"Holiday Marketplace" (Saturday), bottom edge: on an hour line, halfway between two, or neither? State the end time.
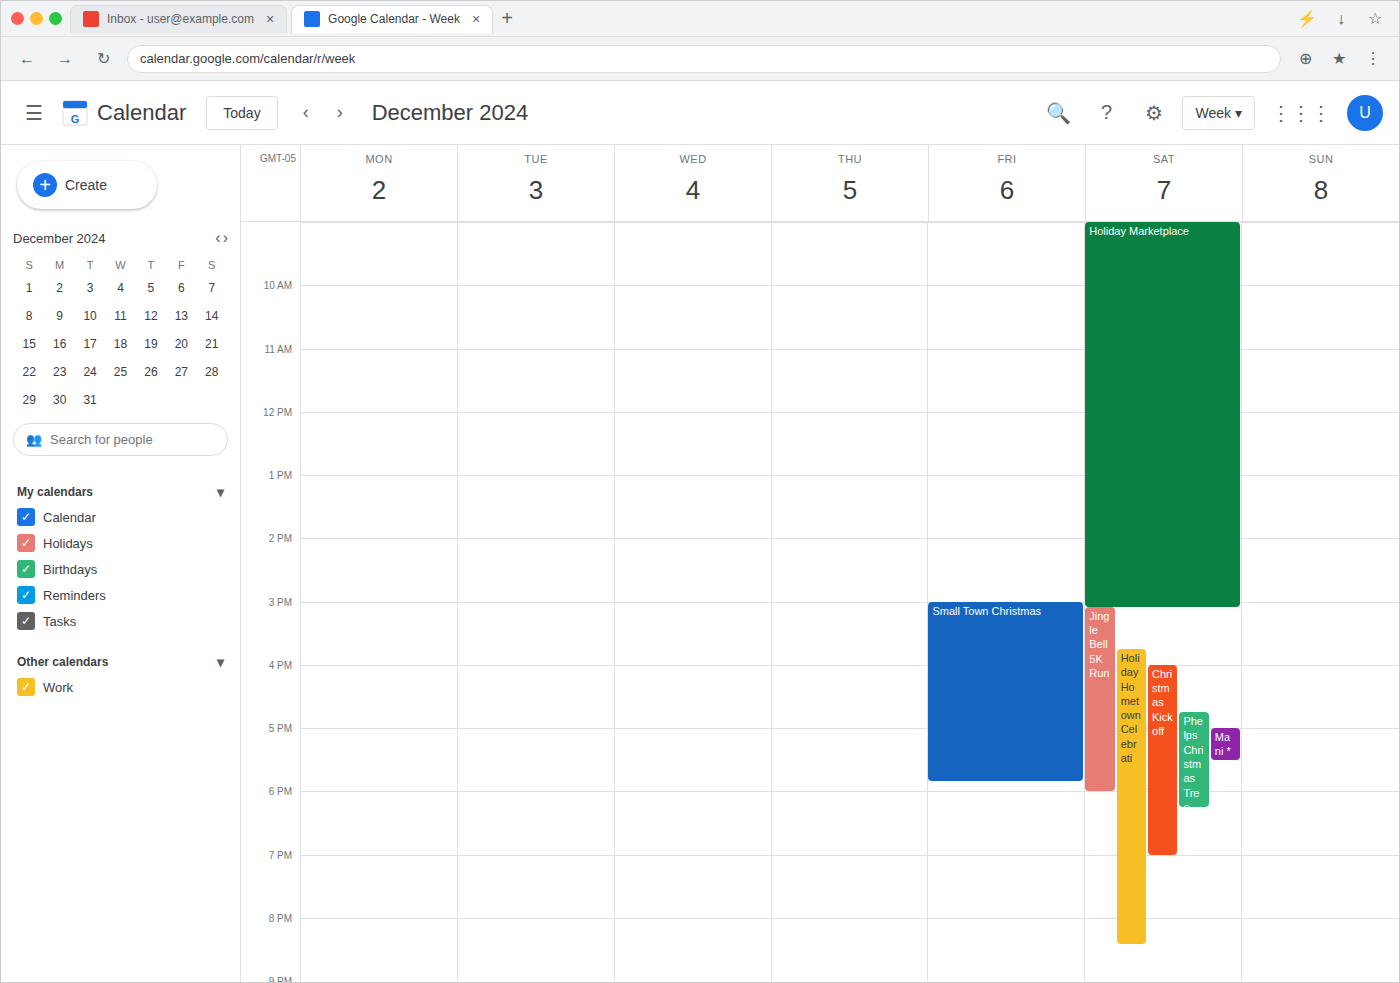
3:05 PM -- neither: 5 minutes below the 3 PM line and 55 minutes above the 4 PM line.